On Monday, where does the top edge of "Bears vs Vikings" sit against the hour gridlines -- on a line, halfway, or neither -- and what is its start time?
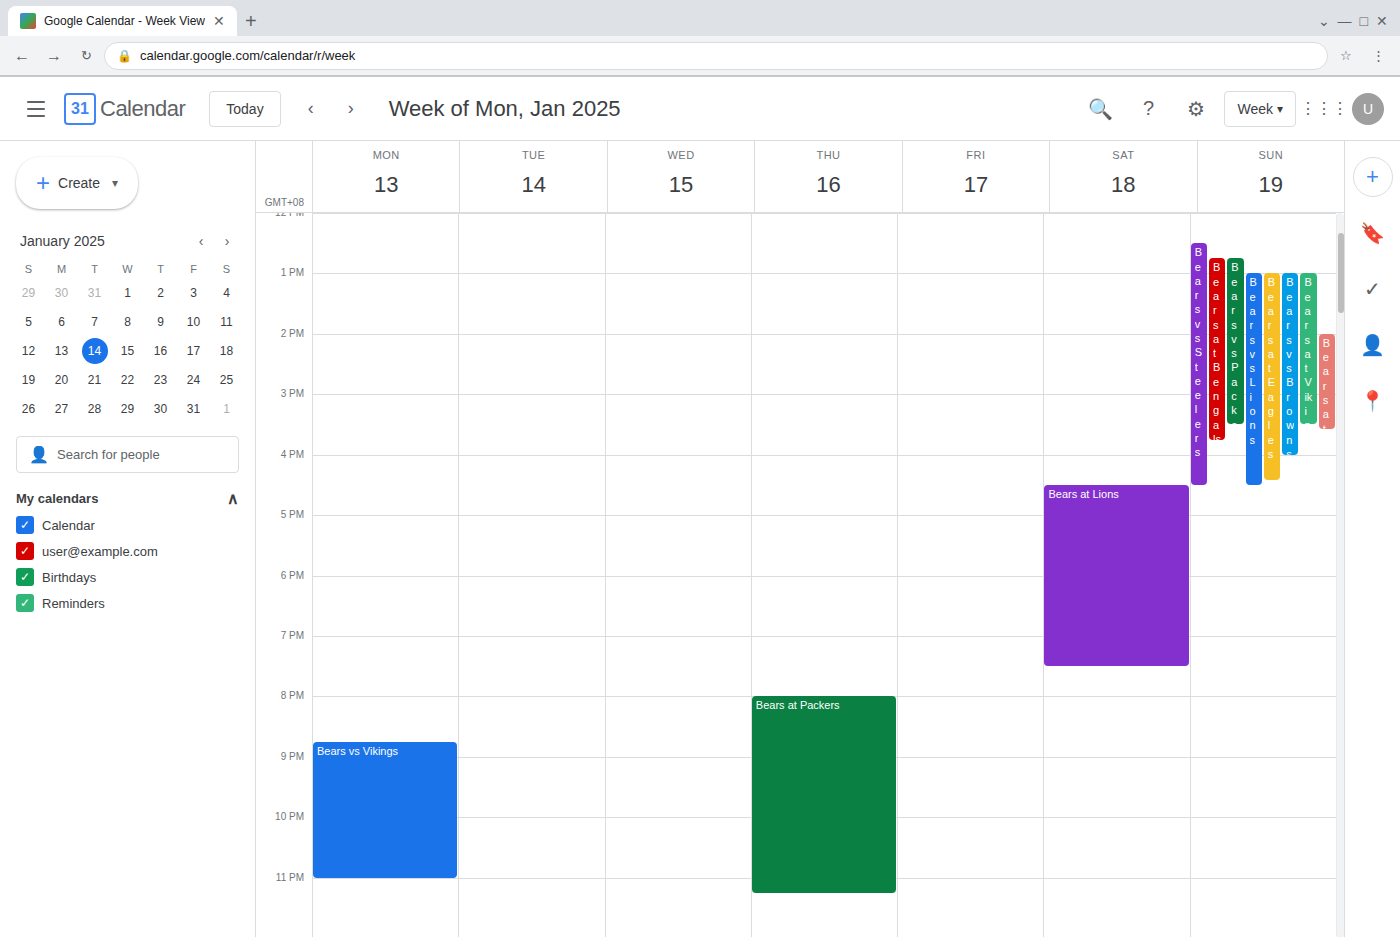
20:45 -- neither: three quarters of the way from the 20:00 line to the 21:00 line.